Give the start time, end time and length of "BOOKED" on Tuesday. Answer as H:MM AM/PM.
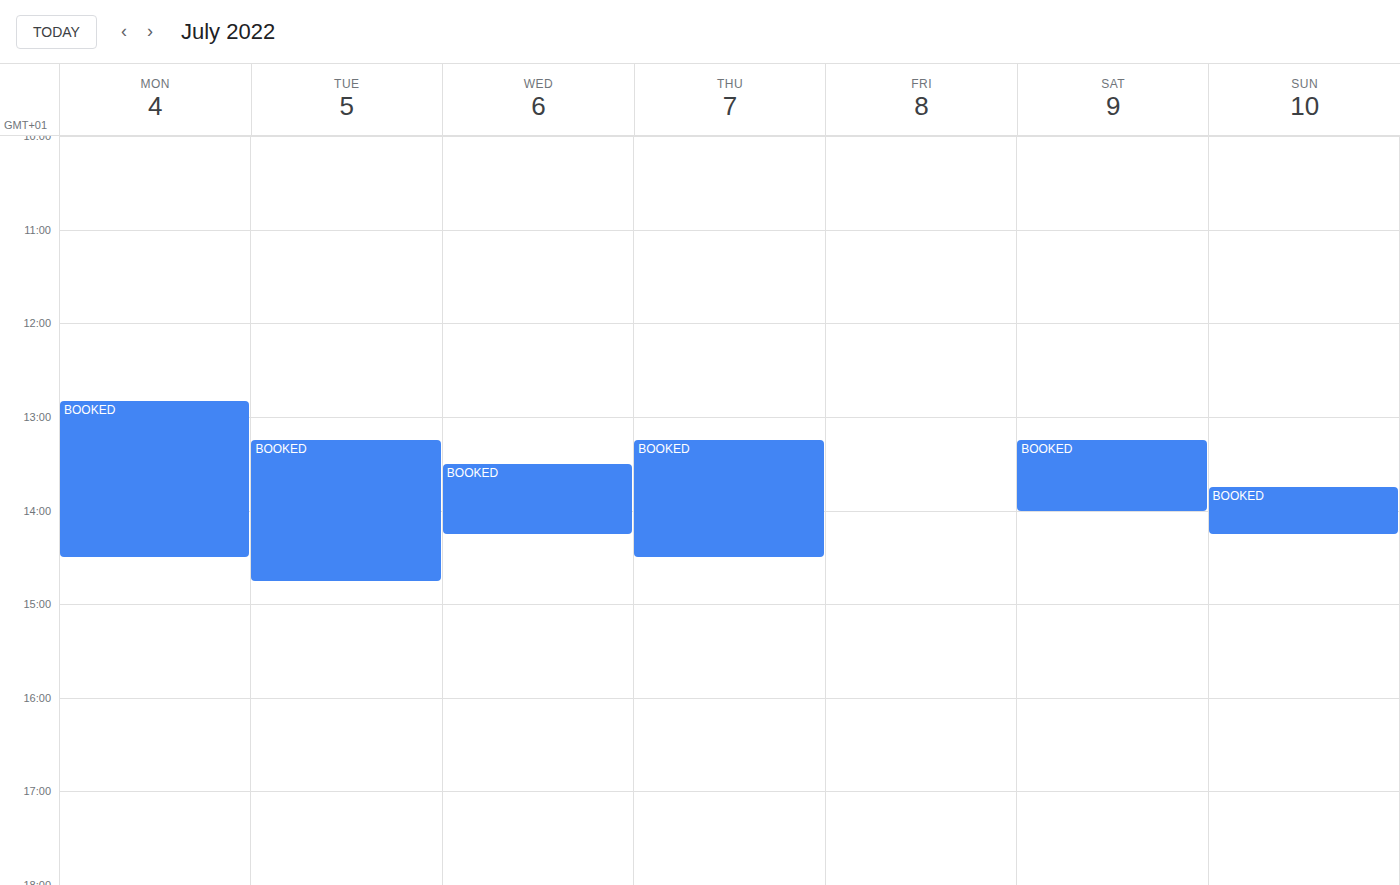
1:15 PM to 2:45 PM, 1 hour 30 minutes